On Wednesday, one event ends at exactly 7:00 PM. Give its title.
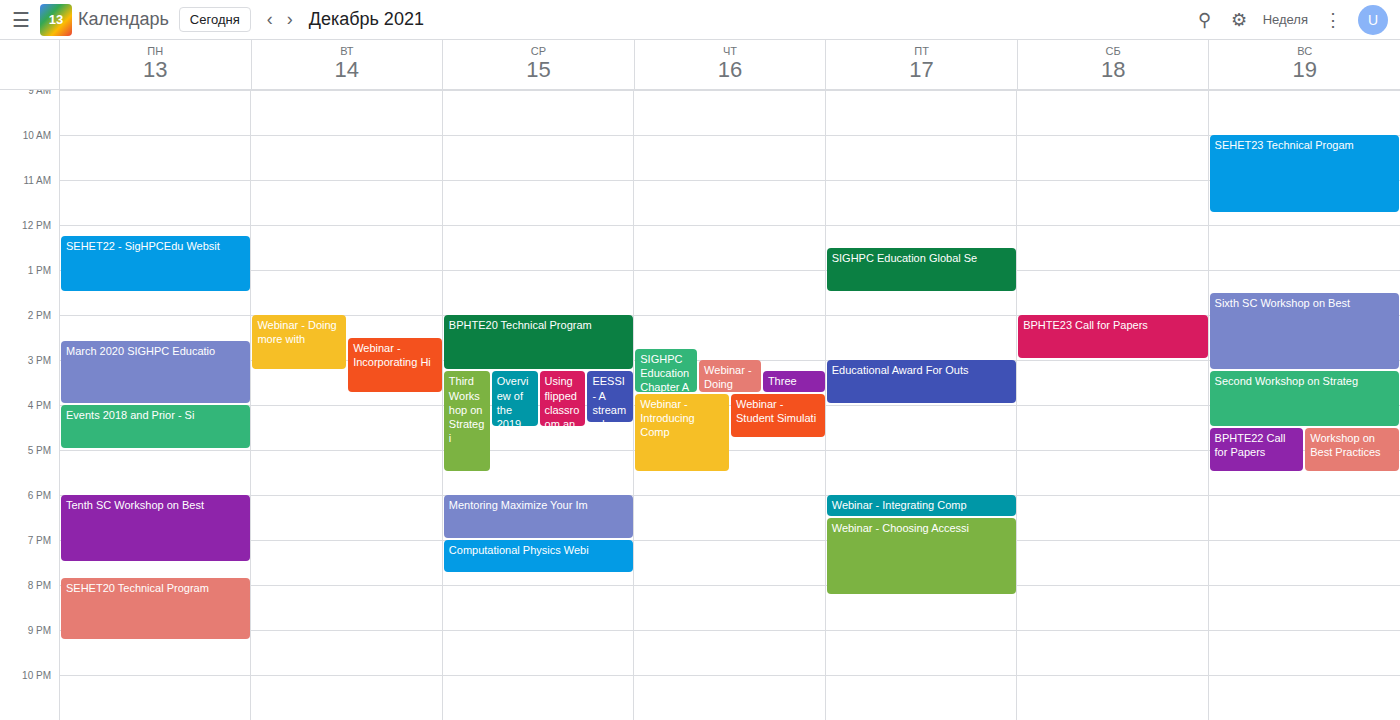
"Mentoring Maximize Your Im"